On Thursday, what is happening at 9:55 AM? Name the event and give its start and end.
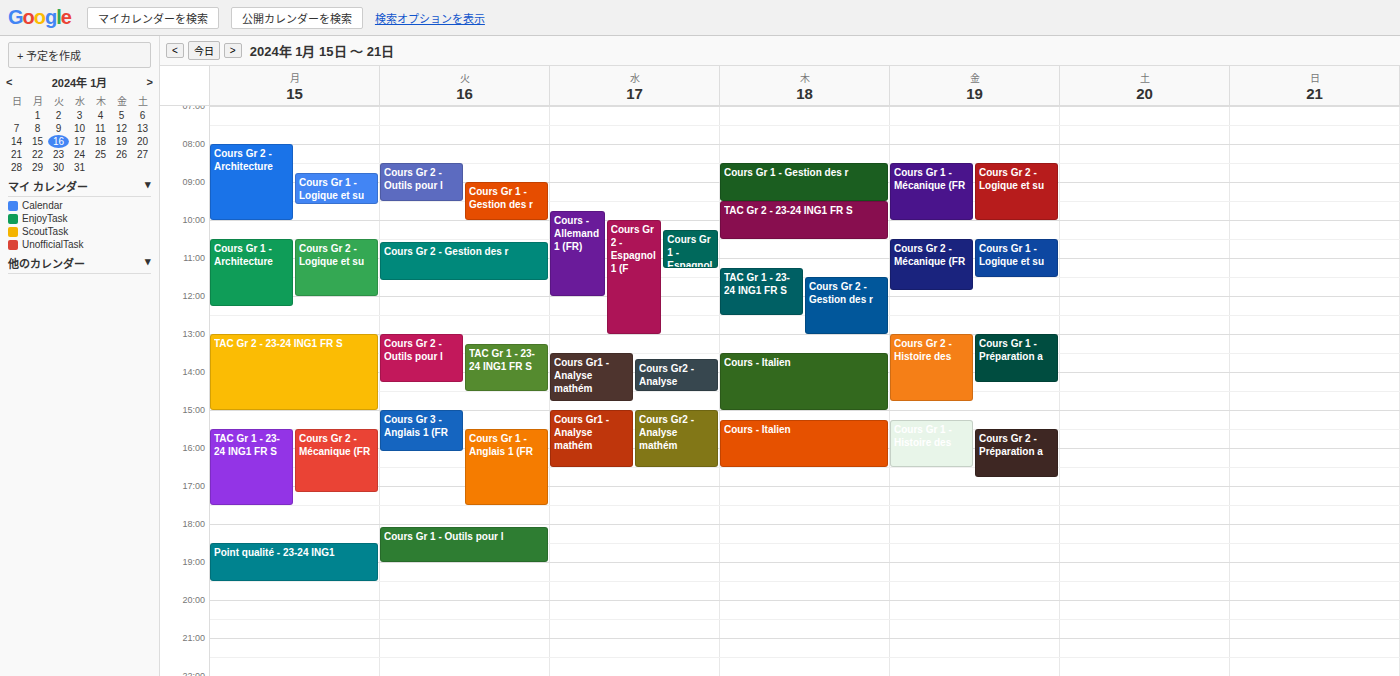
"TAC Gr 2 - 23-24 ING1 FR S", 9:30 AM to 10:30 AM